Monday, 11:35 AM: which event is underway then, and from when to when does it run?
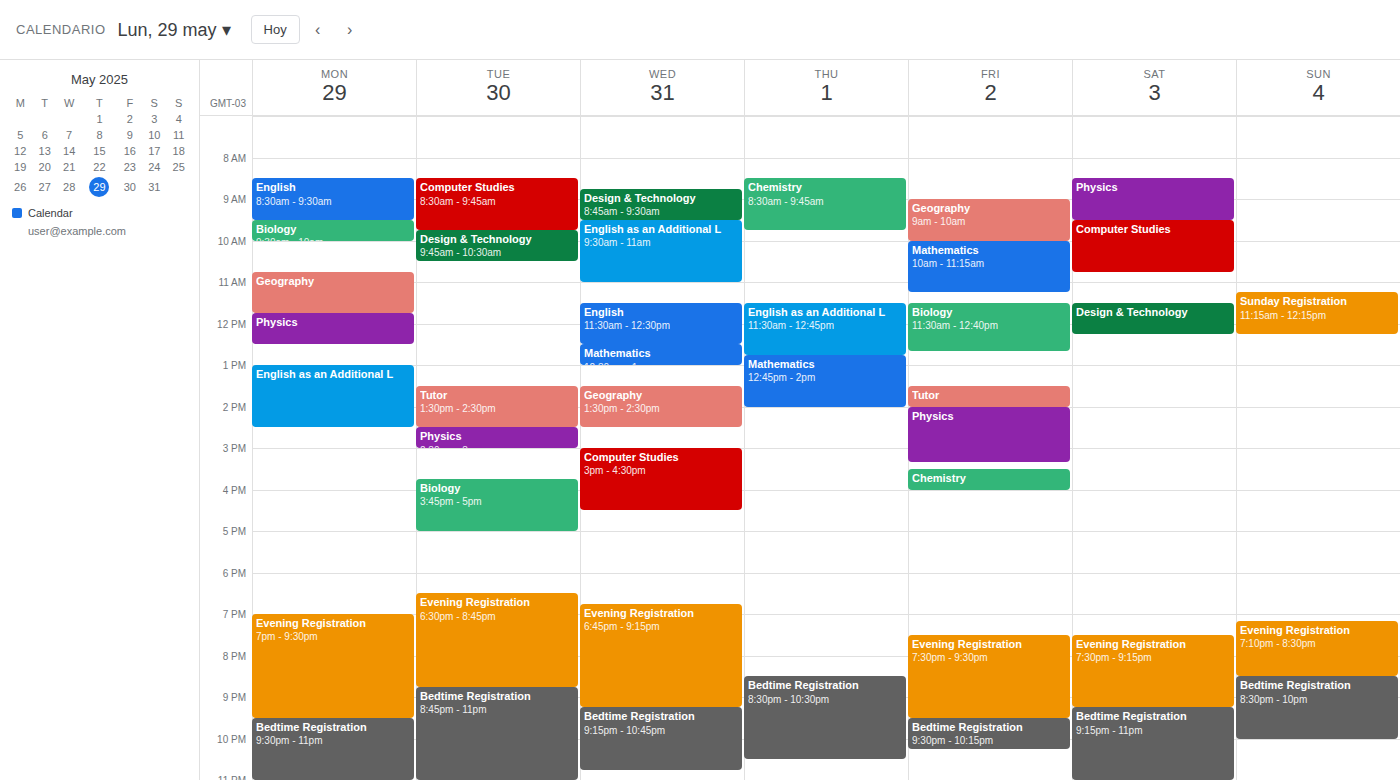
"Geography", 10:45 AM to 11:45 AM